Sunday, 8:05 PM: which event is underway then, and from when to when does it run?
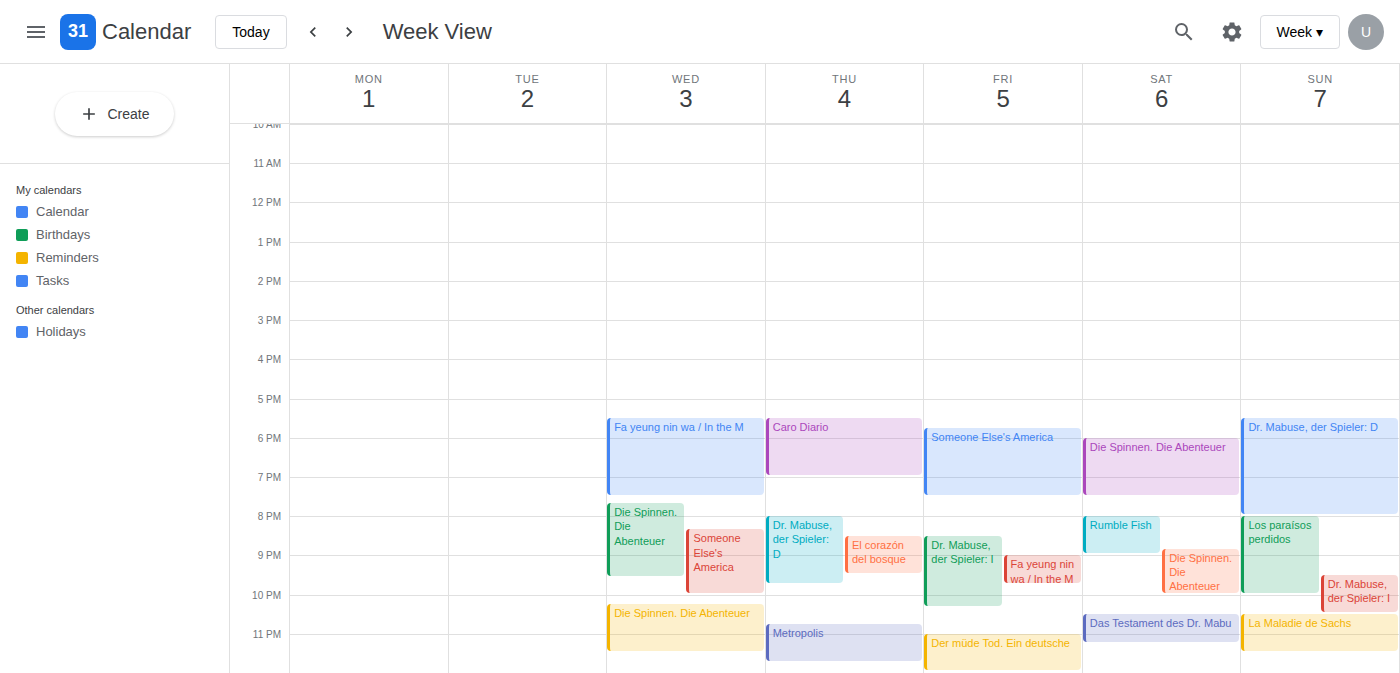
"Los paraísos perdidos", 8:00 PM to 10:00 PM